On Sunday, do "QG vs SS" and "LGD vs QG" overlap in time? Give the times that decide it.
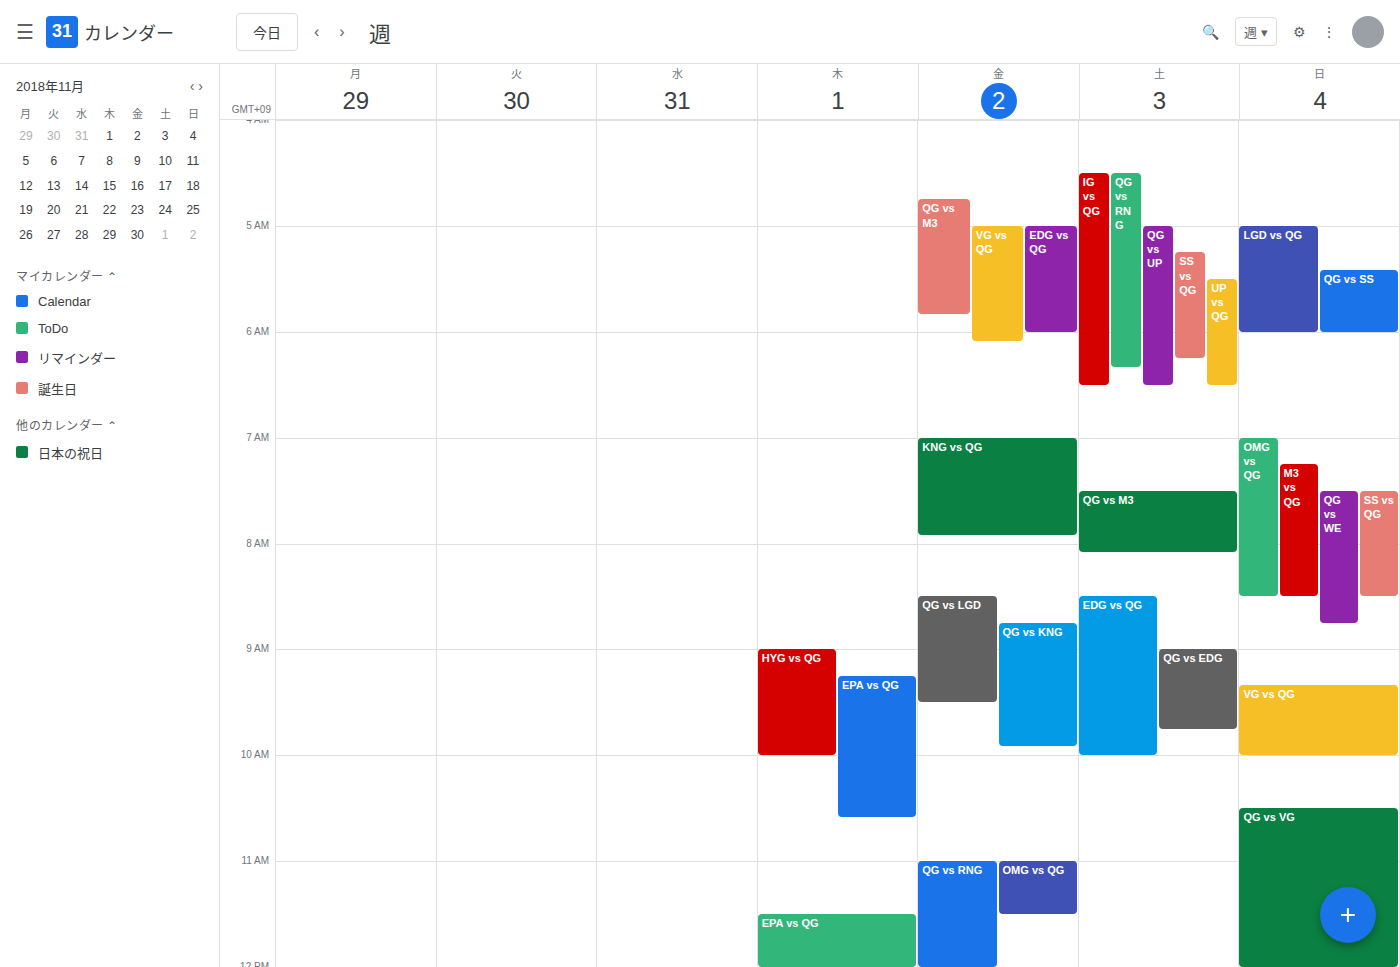
"QG vs SS" starts at 05:25, before "LGD vs QG" ends at 06:00 -- they overlap.